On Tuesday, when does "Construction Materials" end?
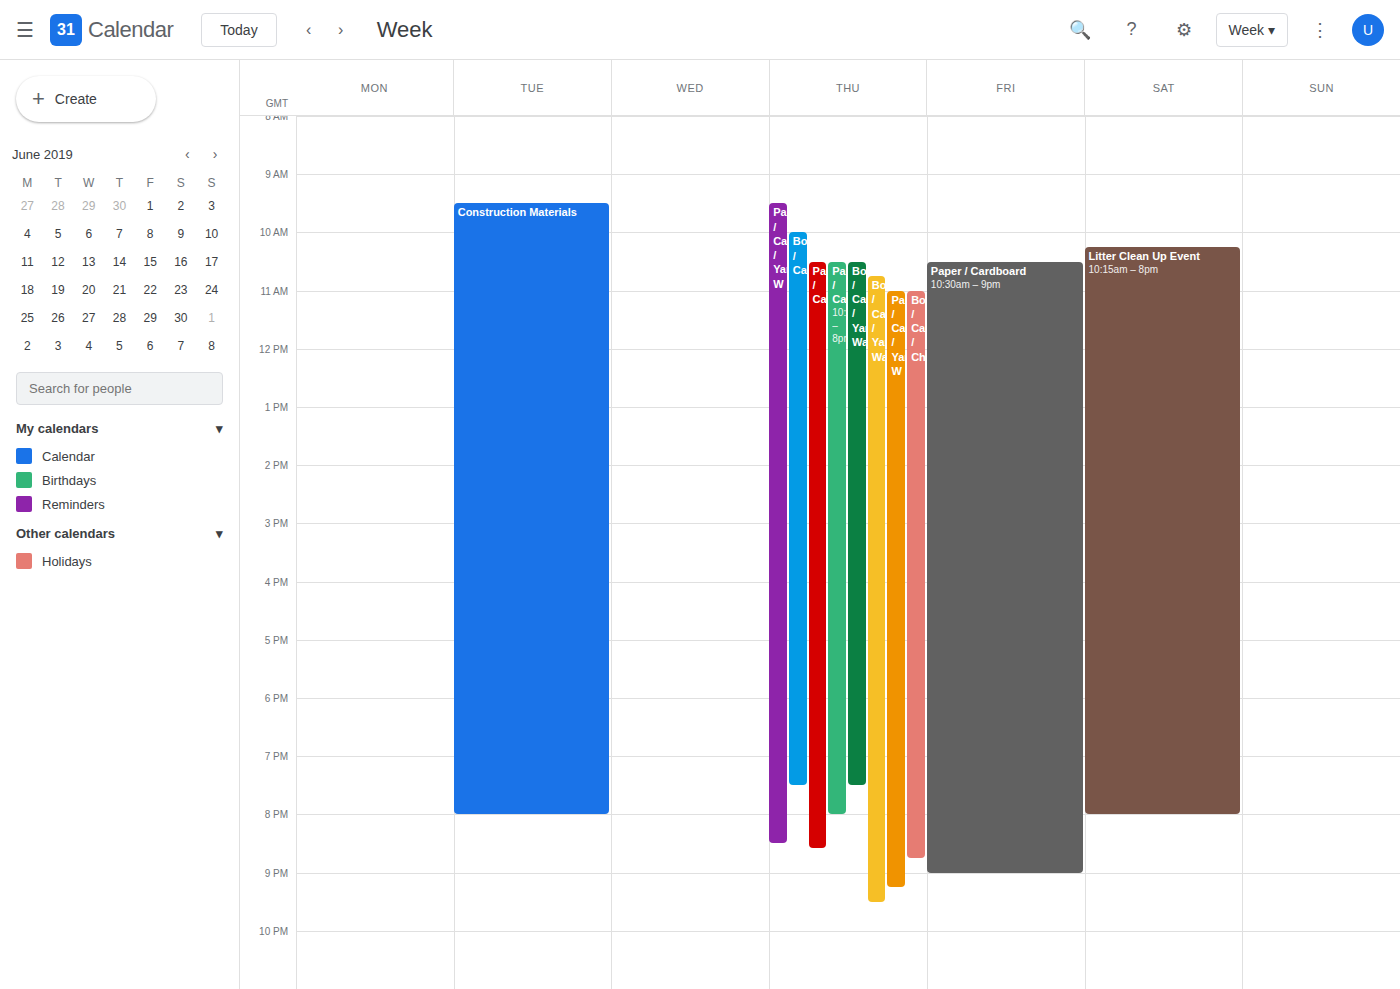
8:00 PM